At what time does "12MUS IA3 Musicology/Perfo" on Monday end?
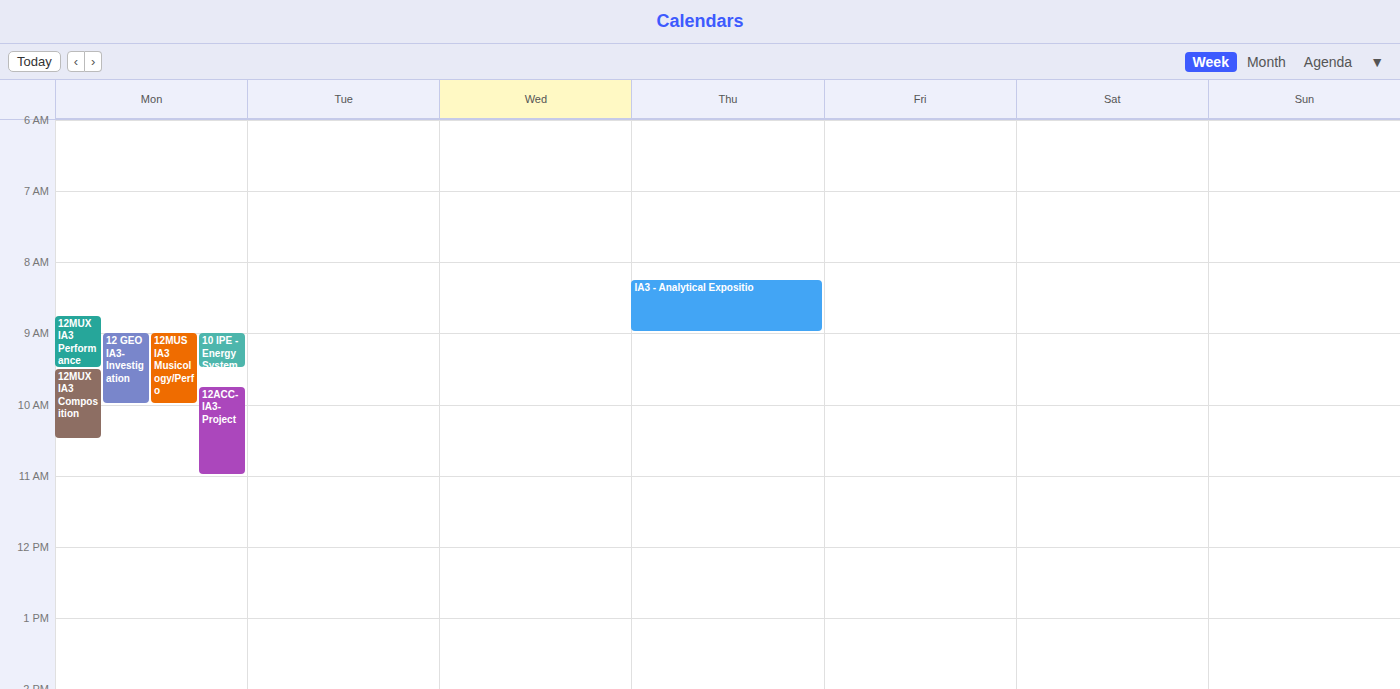
10:00